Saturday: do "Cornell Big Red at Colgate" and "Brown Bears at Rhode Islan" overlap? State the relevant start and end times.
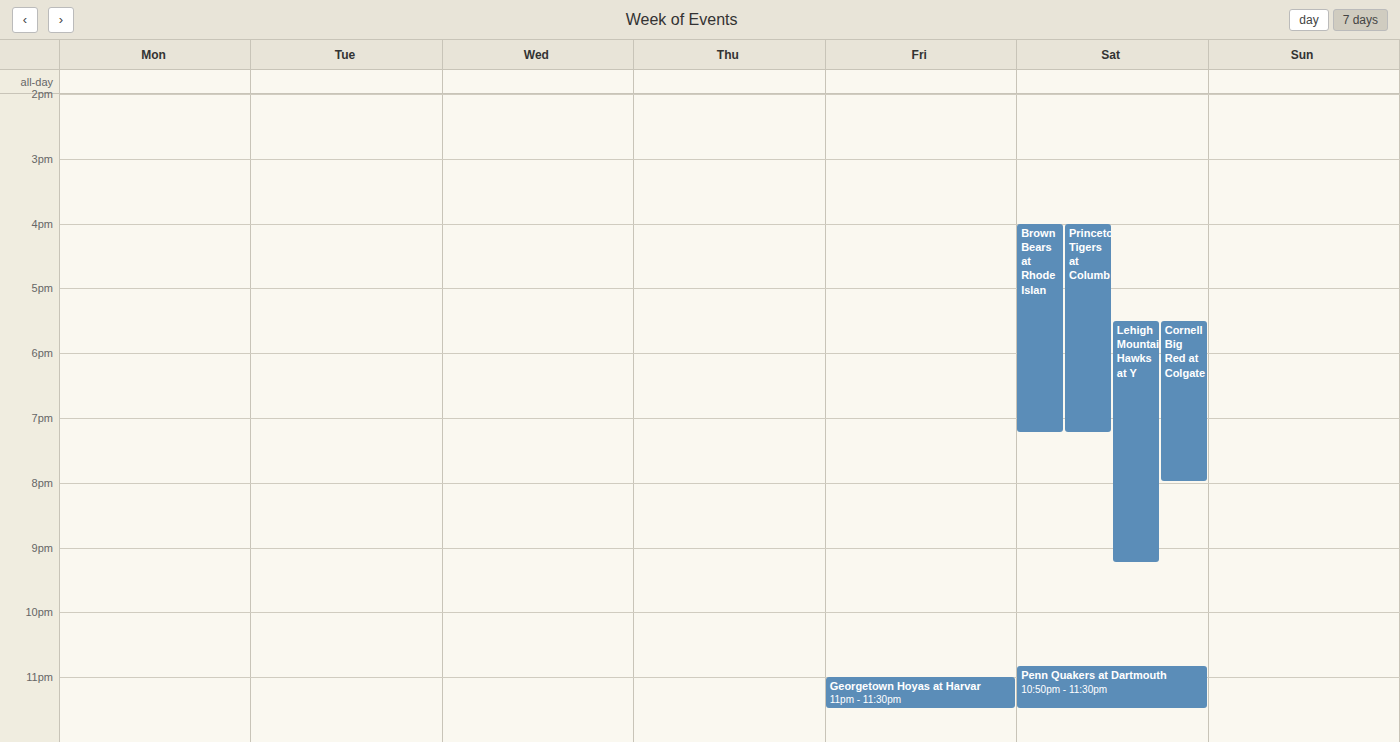
"Cornell Big Red at Colgate" starts at 5:30 PM, before "Brown Bears at Rhode Islan" ends at 7:15 PM -- they overlap.